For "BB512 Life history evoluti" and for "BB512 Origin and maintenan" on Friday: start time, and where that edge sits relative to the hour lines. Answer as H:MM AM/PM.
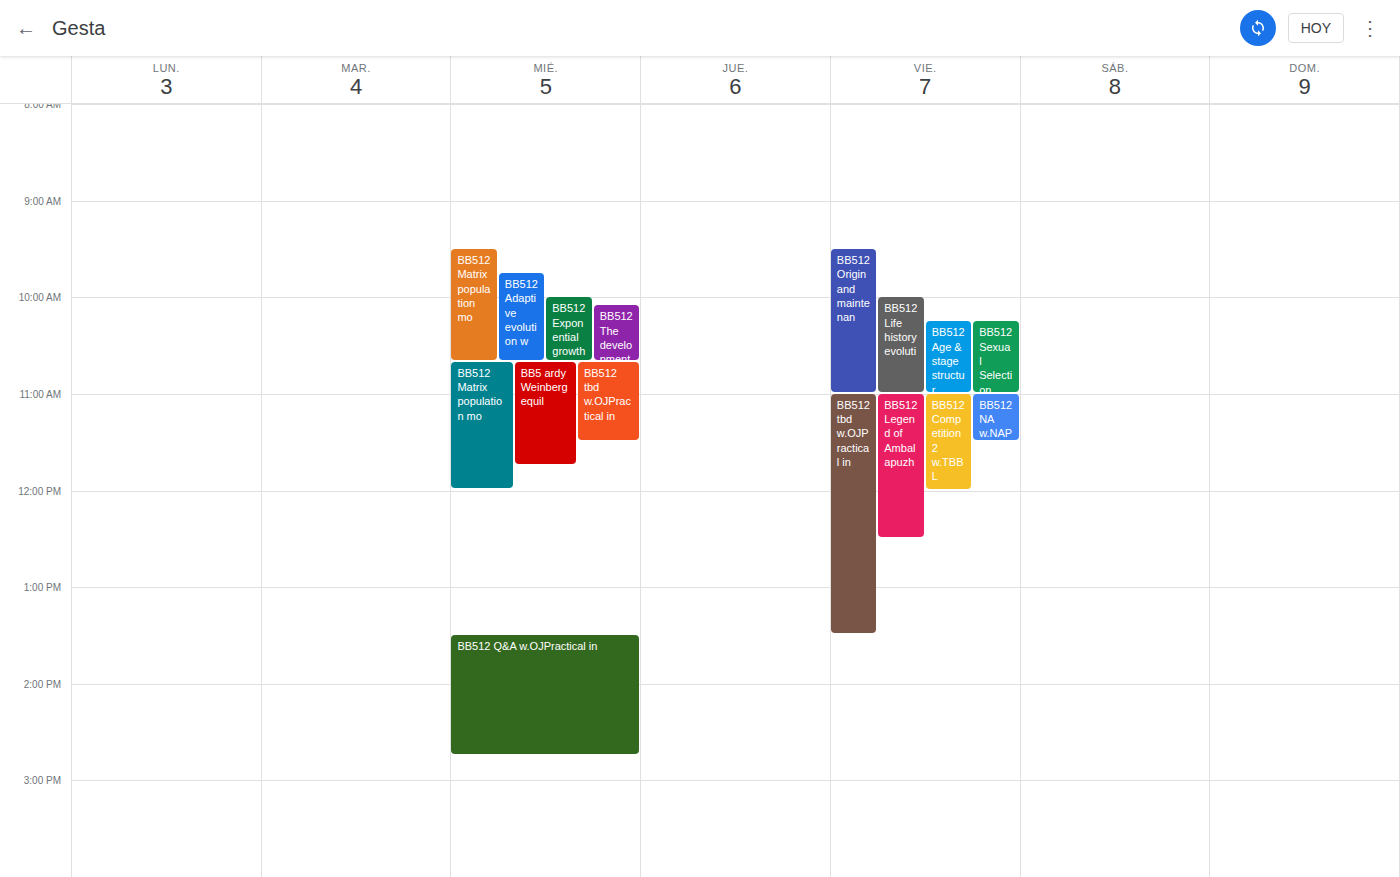
"BB512 Life history evoluti": 10:00 AM, exactly on the 10 AM line. "BB512 Origin and maintenan": 9:30 AM, halfway between the 9 AM and 10 AM lines.